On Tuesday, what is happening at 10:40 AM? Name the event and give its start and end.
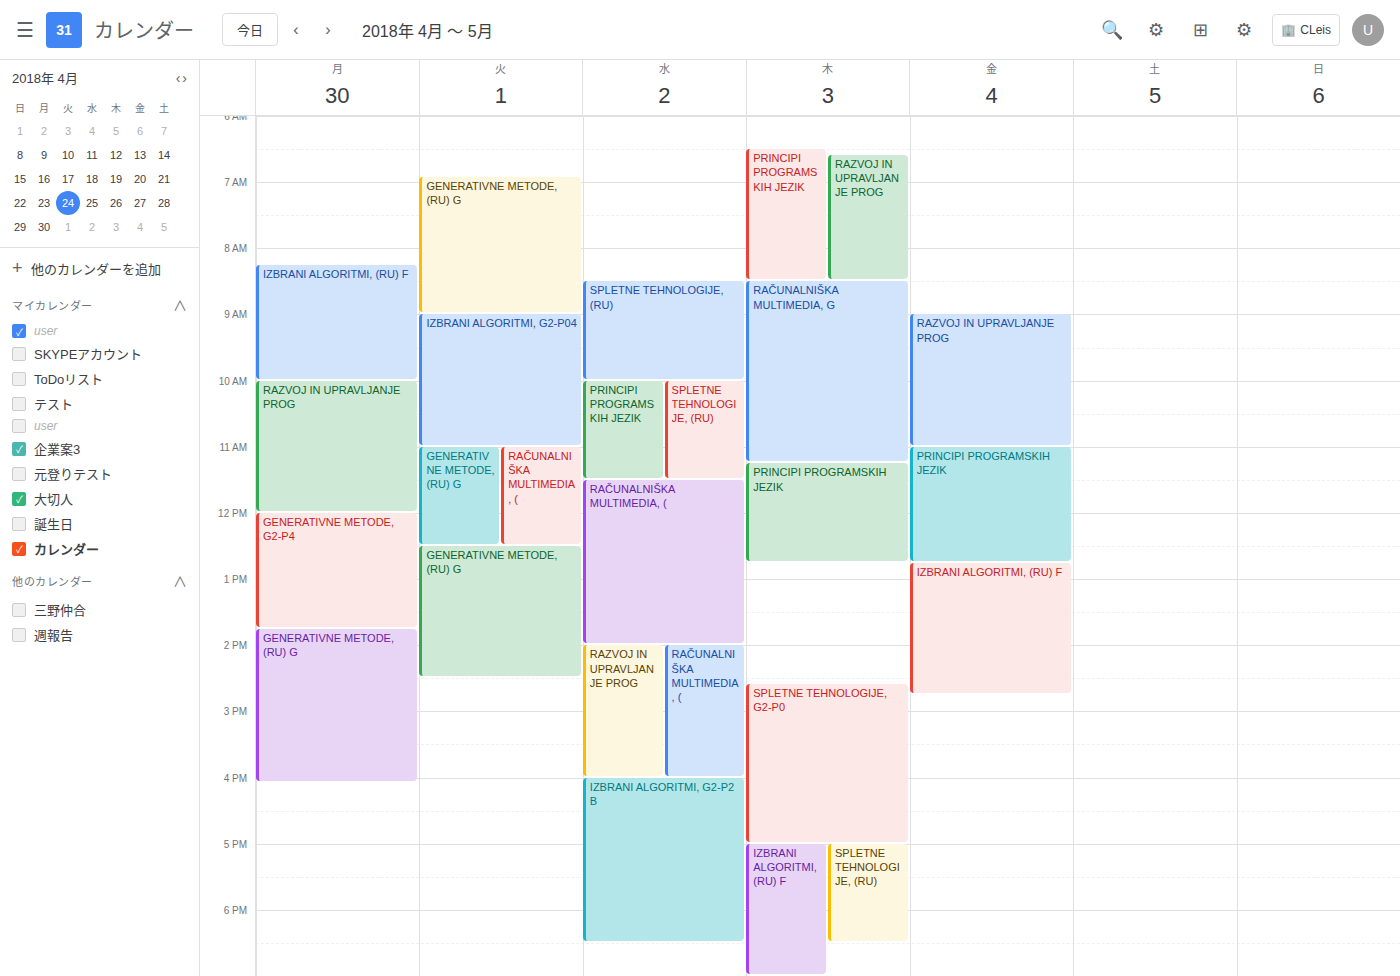
"IZBRANI ALGORITMI, G2-P04", 9:00 AM to 11:00 AM